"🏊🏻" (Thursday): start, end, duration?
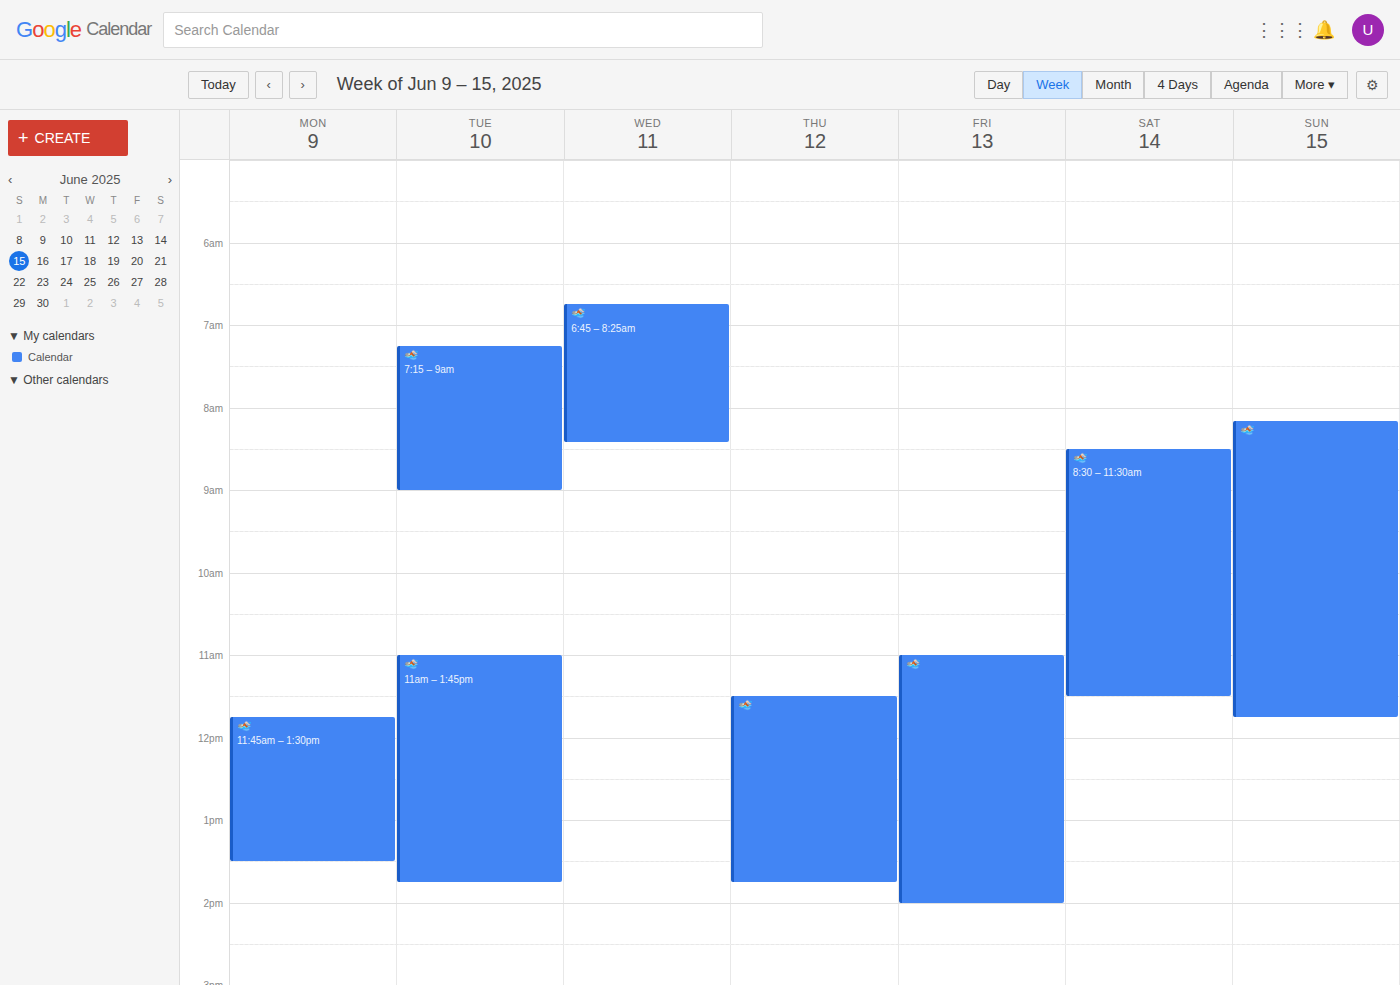
11:30 AM to 1:45 PM, 2 hours 15 minutes